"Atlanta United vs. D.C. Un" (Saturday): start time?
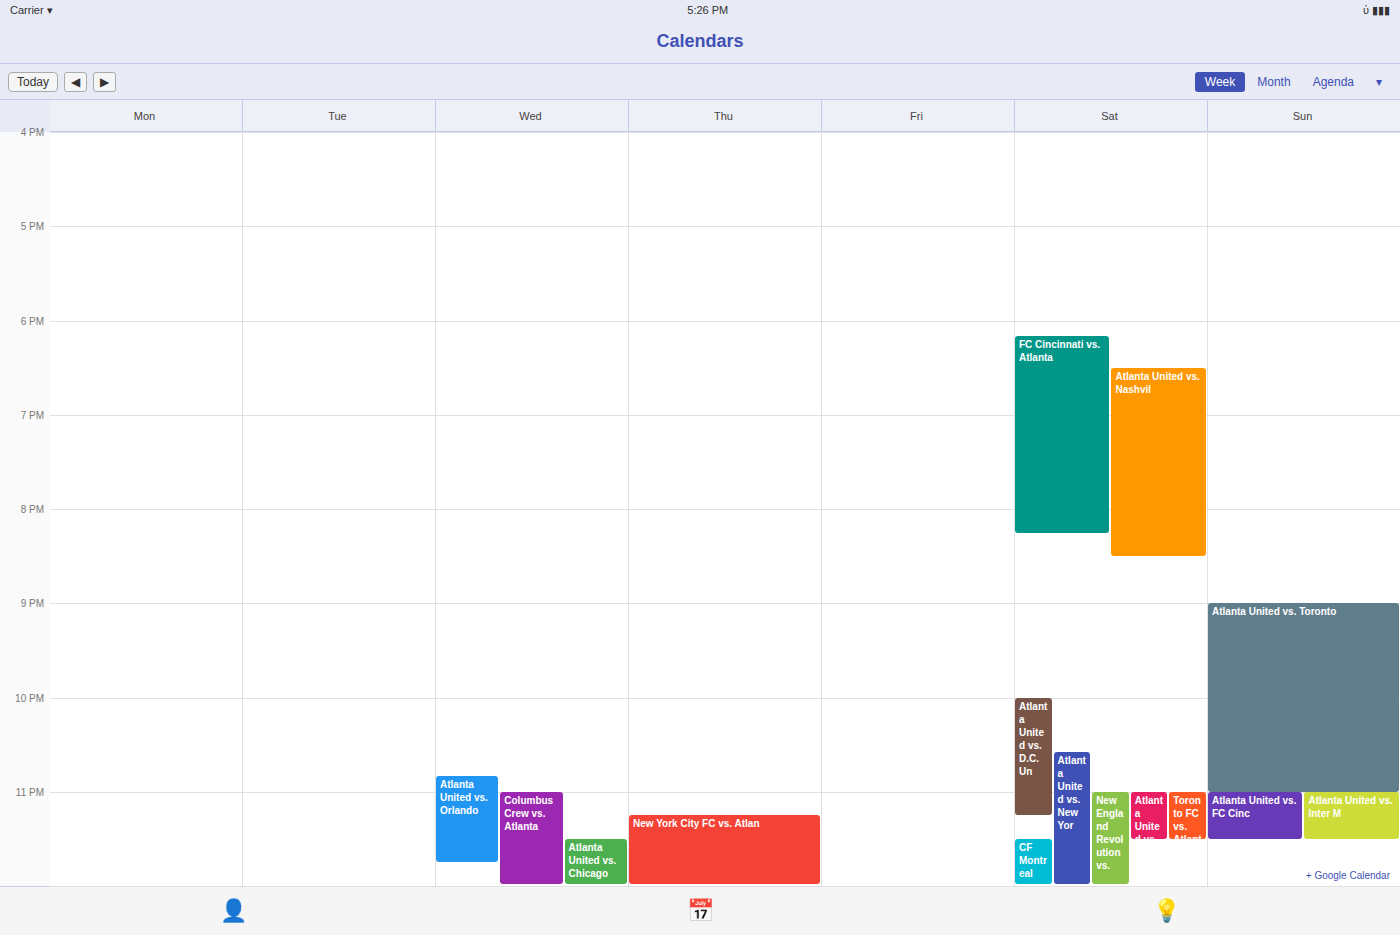
10:00 PM